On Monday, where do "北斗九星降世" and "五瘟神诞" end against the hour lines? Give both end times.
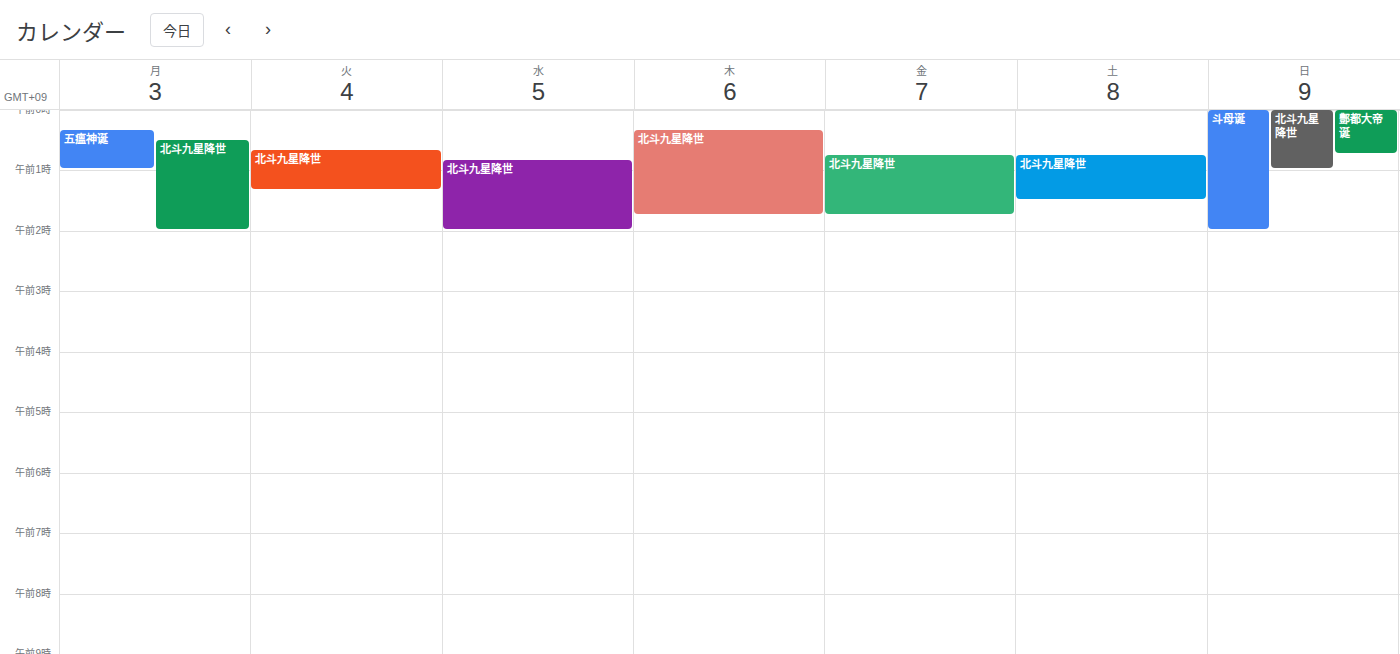
"北斗九星降世": 2:00 AM, exactly on the 2 AM line. "五瘟神诞": 1:00 AM, exactly on the 1 AM line.